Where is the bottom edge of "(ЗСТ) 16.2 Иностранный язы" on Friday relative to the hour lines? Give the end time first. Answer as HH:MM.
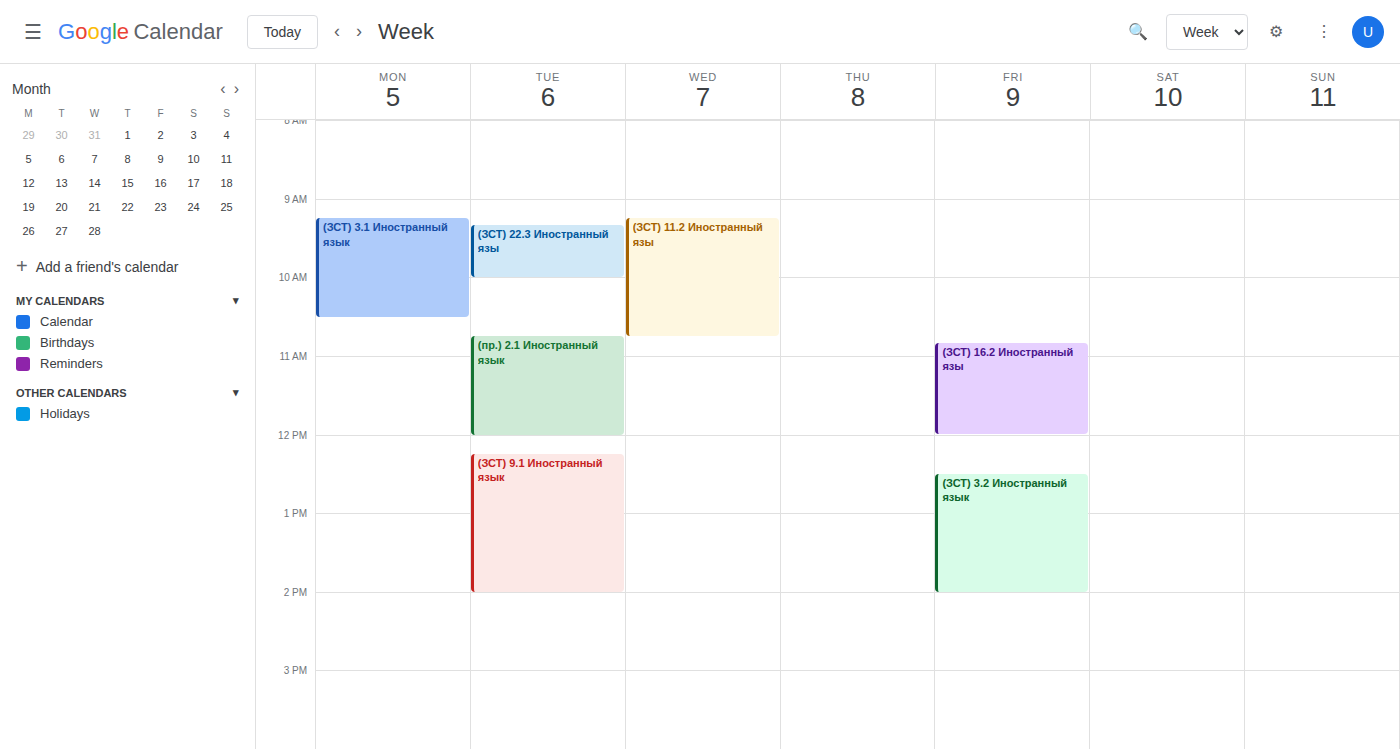
12:00 -- exactly on the 12:00 line.